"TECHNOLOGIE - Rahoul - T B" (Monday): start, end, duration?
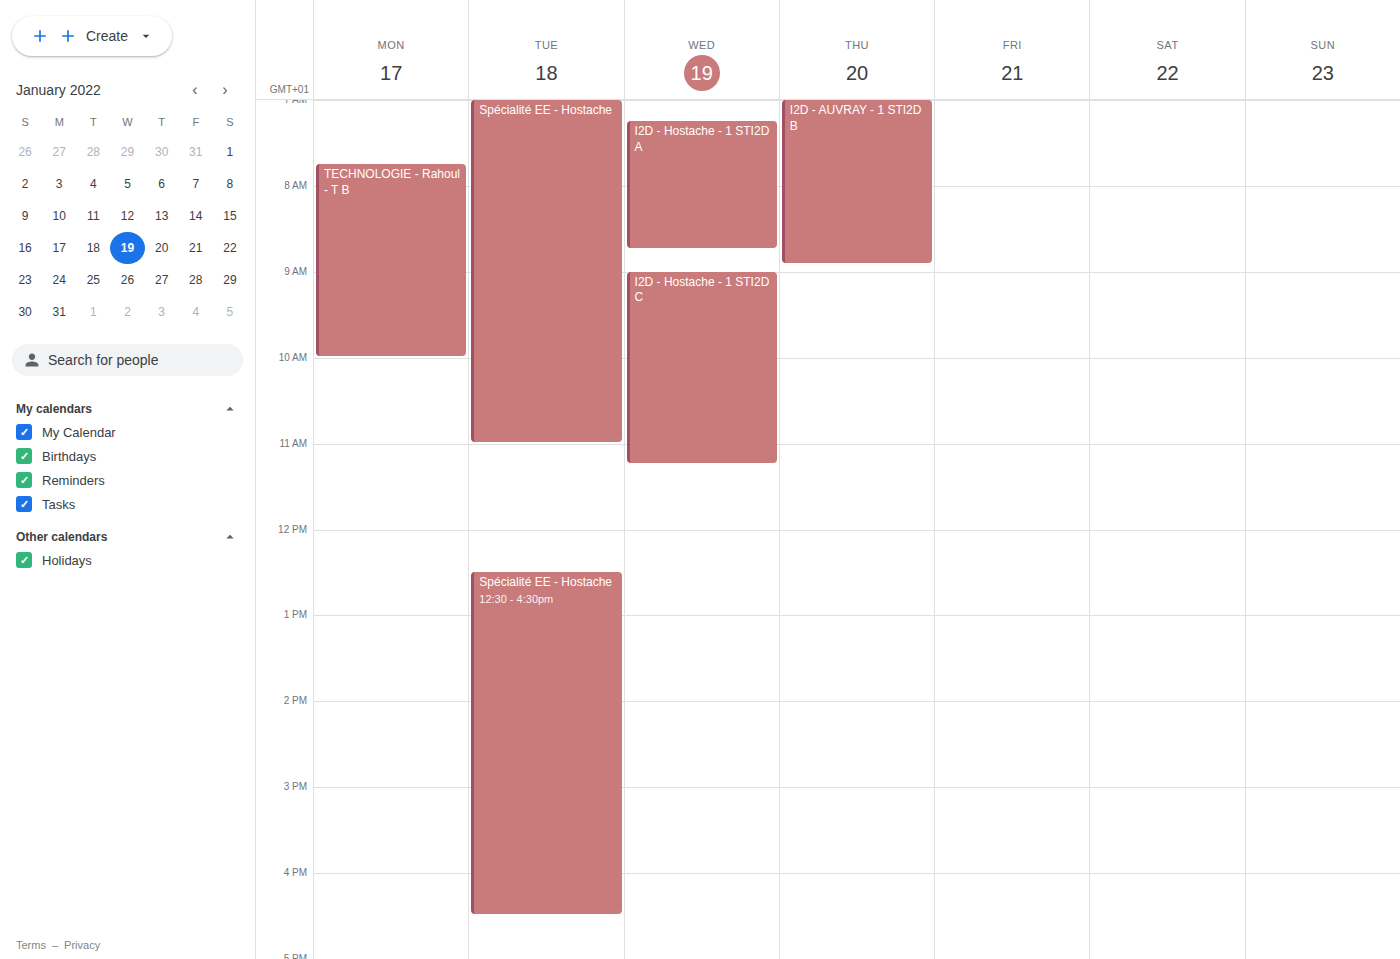
7:45 AM to 10:00 AM, 2 hours 15 minutes